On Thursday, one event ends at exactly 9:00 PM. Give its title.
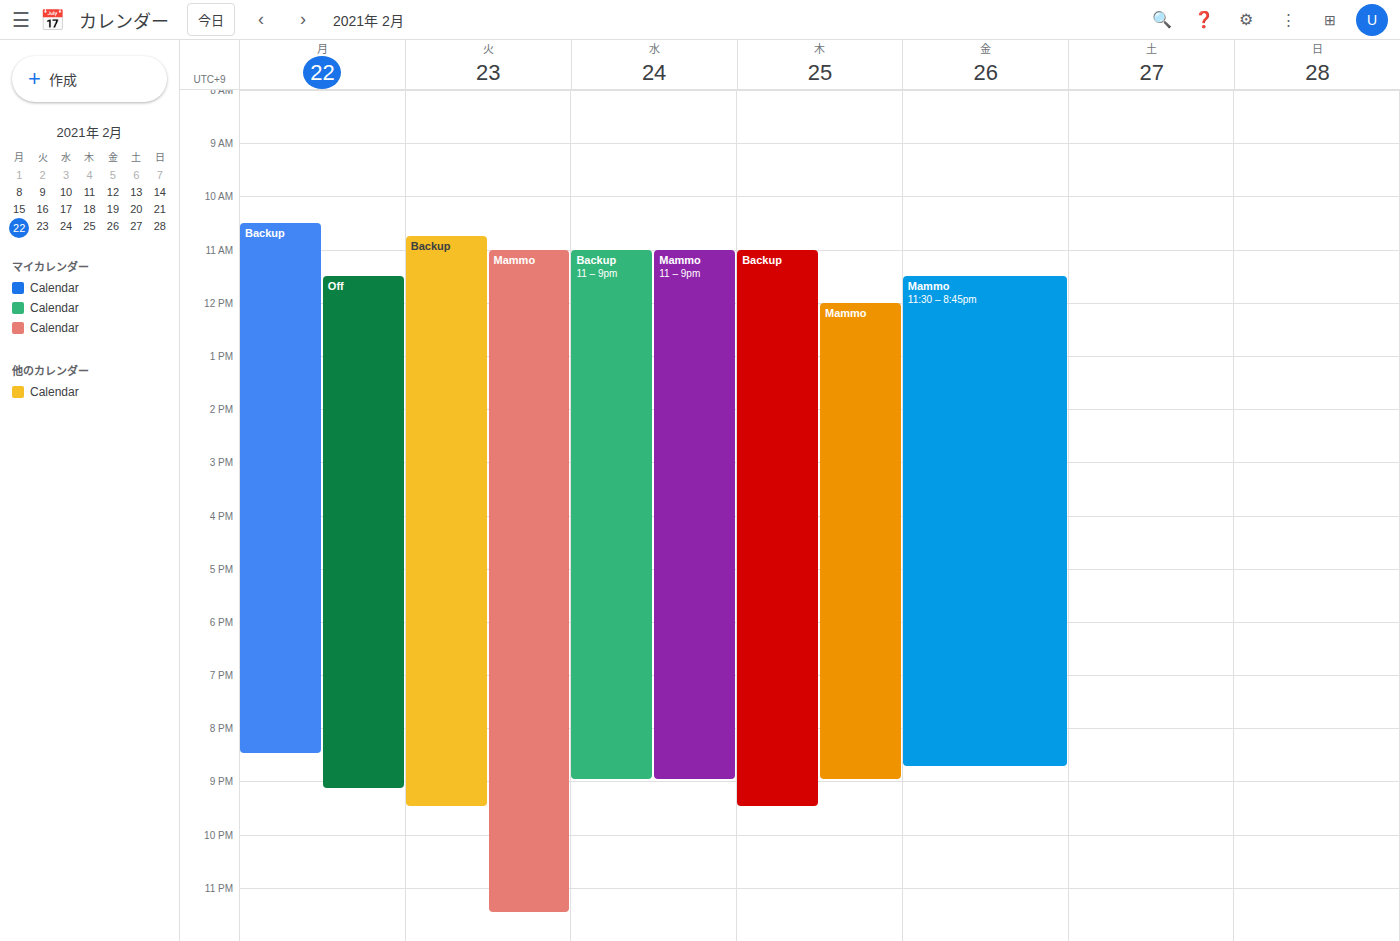
"Mammo"